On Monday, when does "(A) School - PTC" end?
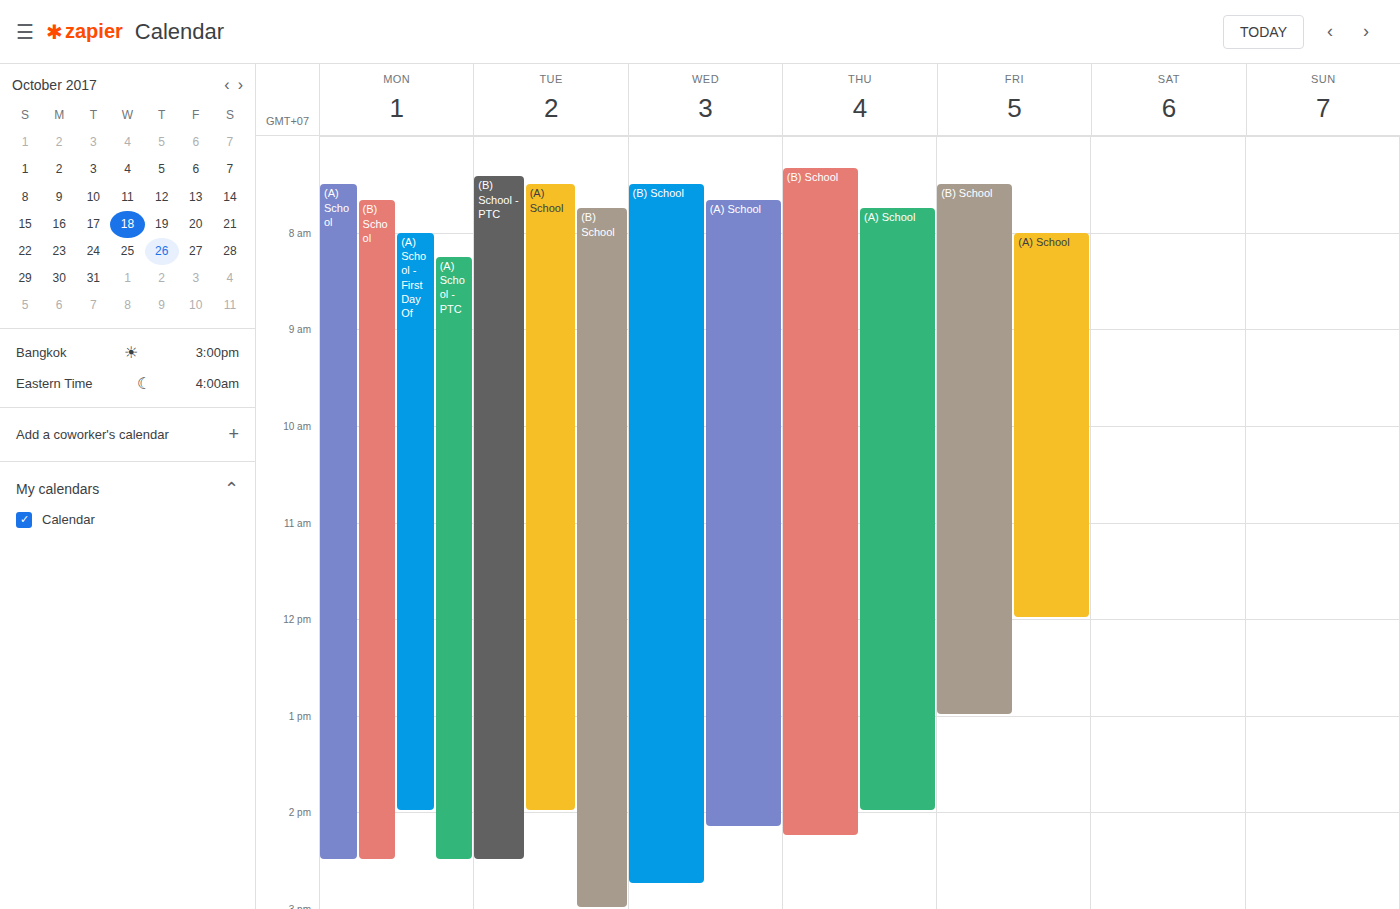
2:30 PM